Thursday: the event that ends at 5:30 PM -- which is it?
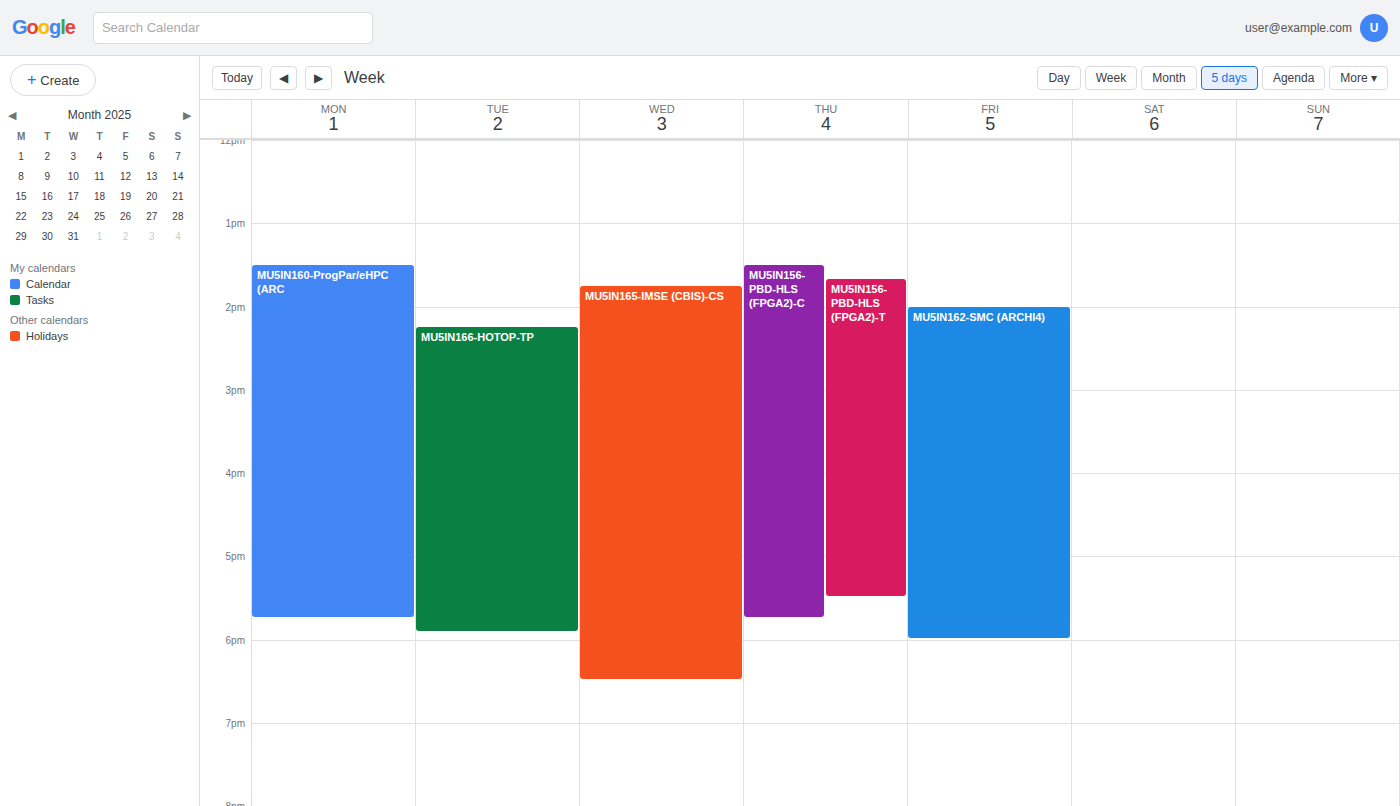
"MU5IN156-PBD-HLS (FPGA2)-T"